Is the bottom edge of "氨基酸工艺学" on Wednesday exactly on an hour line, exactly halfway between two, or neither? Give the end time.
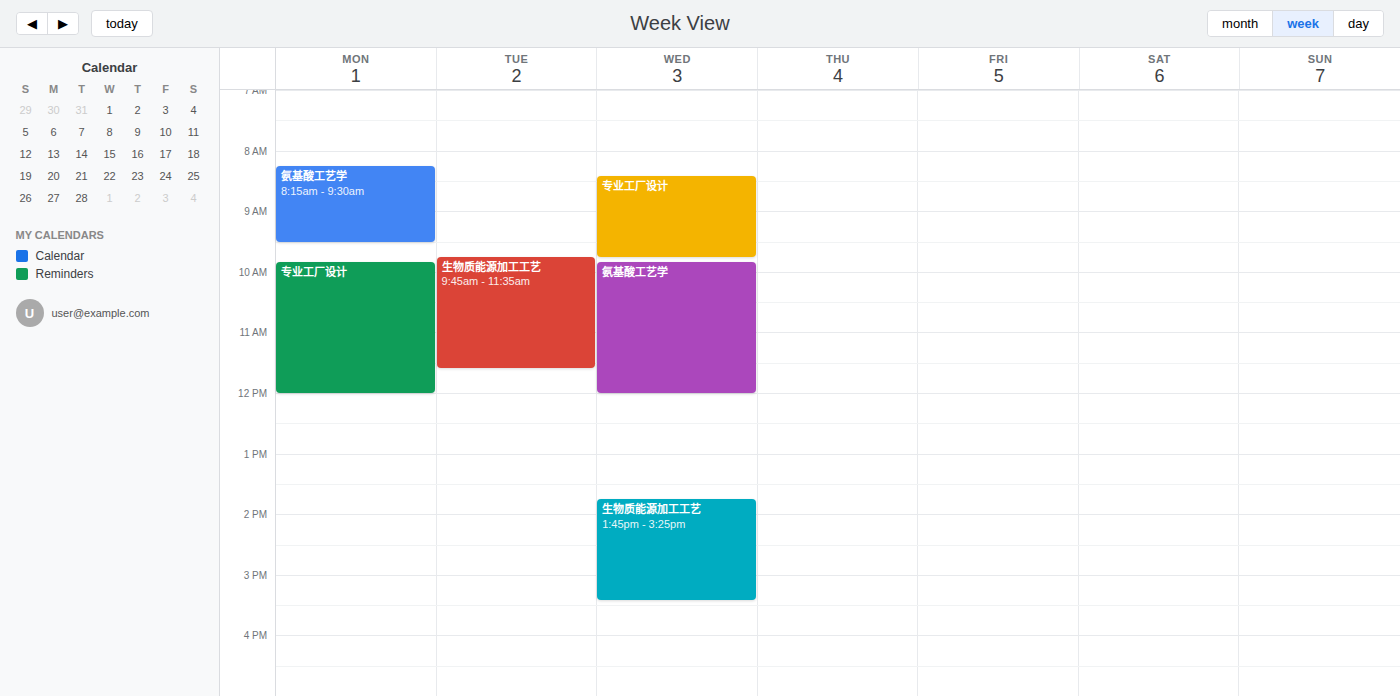
12:00 PM -- exactly on the 12 PM line.